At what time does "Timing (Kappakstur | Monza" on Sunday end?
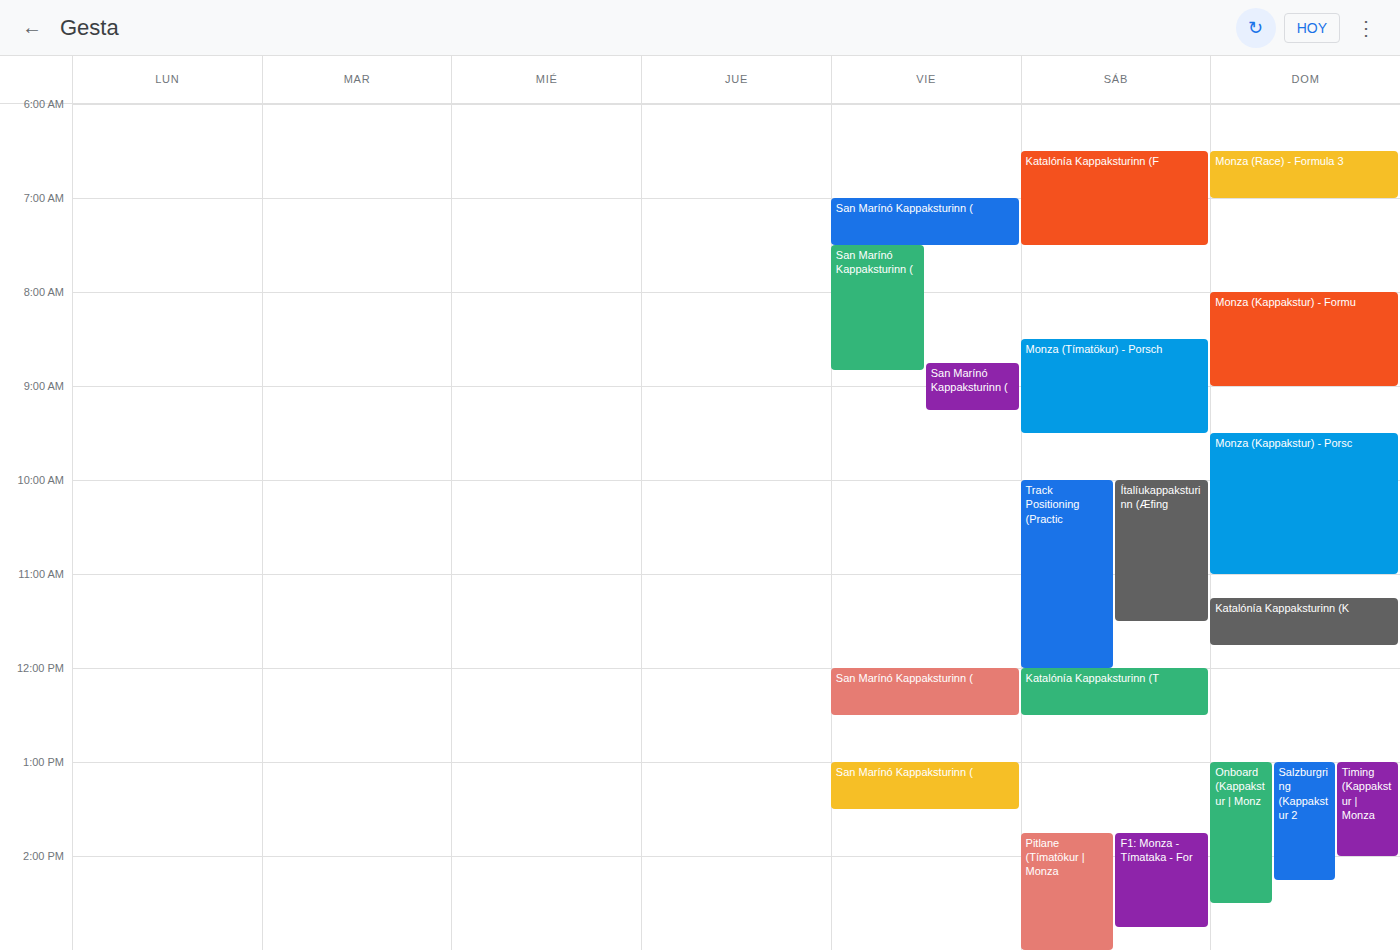
2:00 PM